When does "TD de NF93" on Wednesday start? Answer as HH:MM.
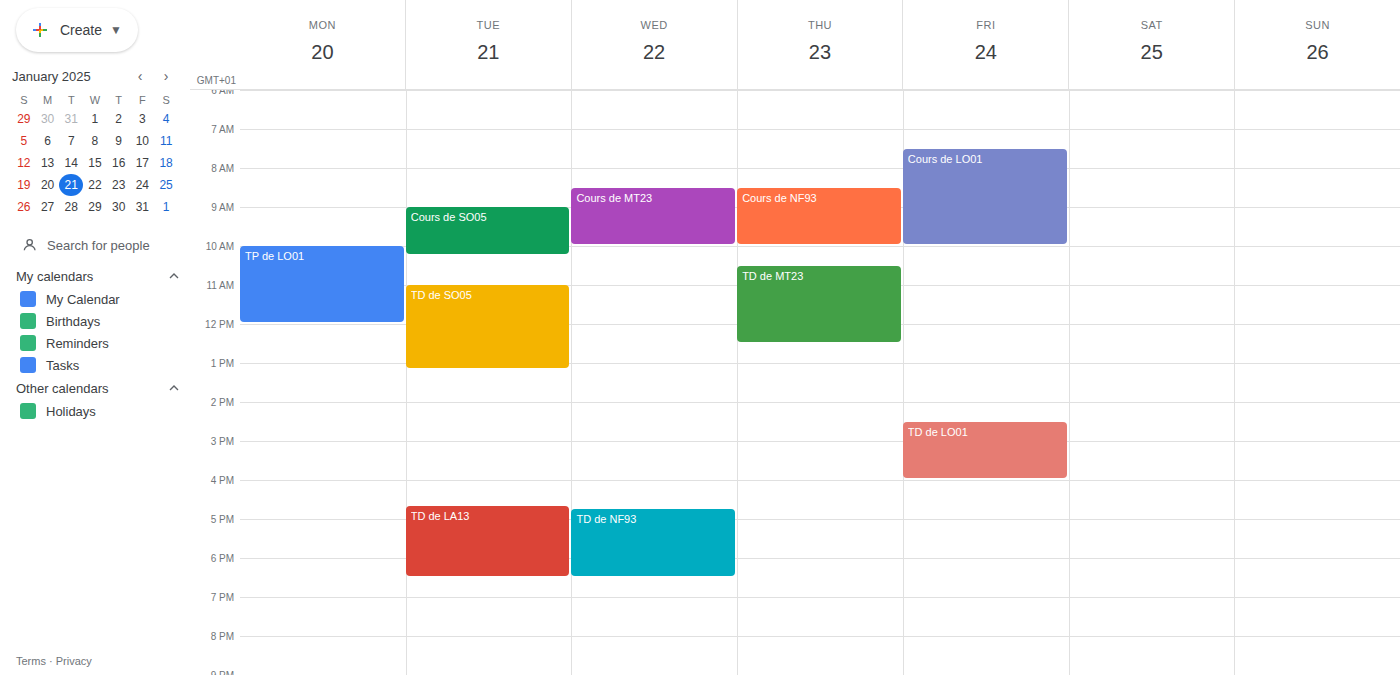
16:45